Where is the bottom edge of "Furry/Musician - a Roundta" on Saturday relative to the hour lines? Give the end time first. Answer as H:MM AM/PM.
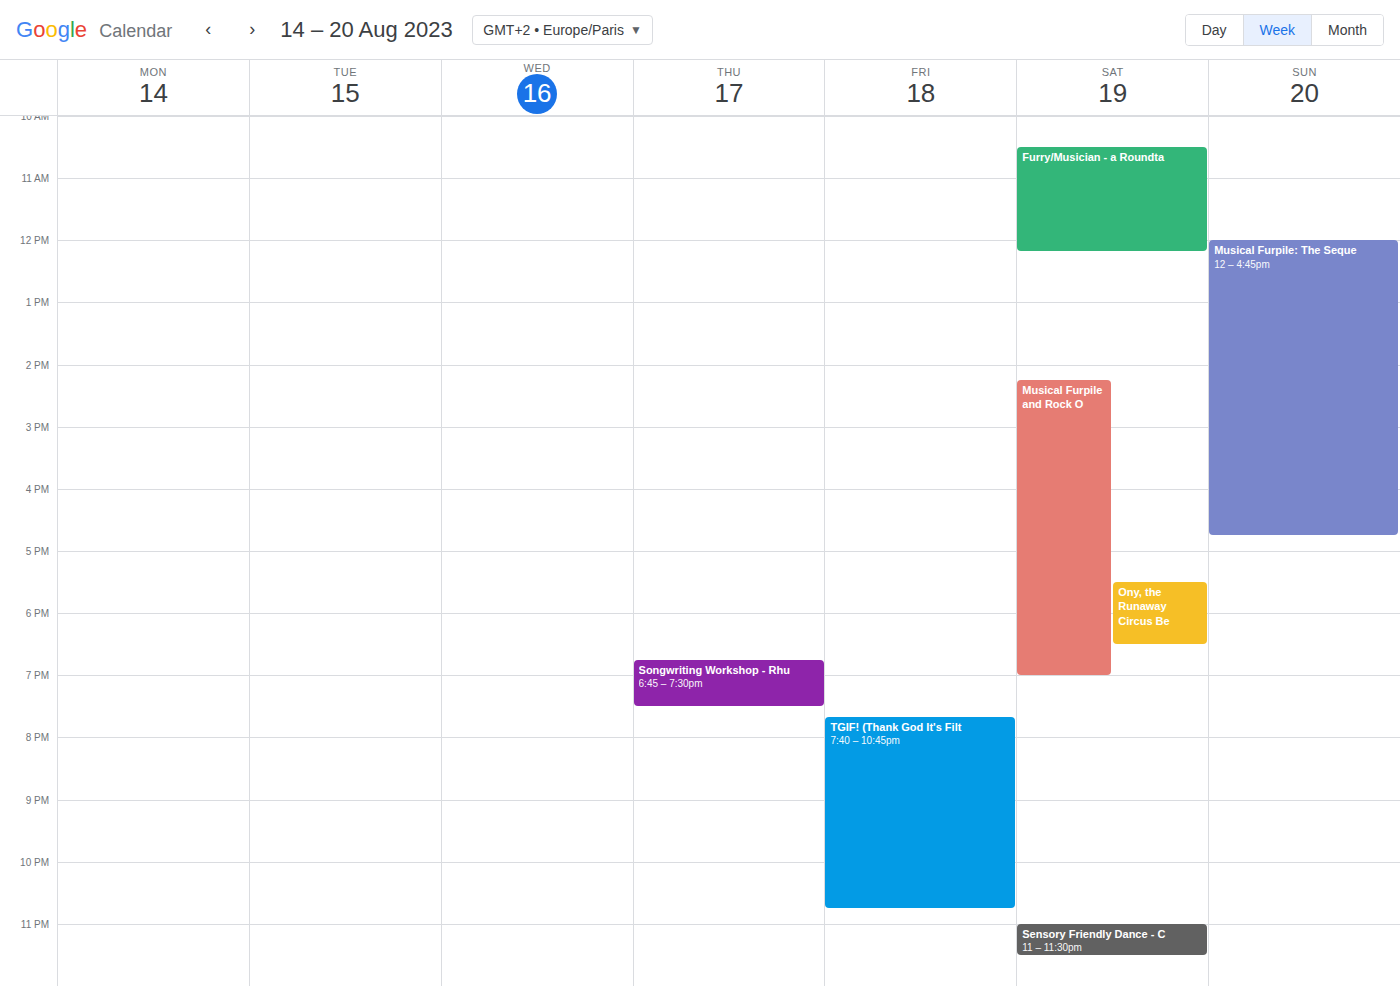
12:10 PM -- neither: 10 minutes below the 12 PM line and 50 minutes above the 1 PM line.